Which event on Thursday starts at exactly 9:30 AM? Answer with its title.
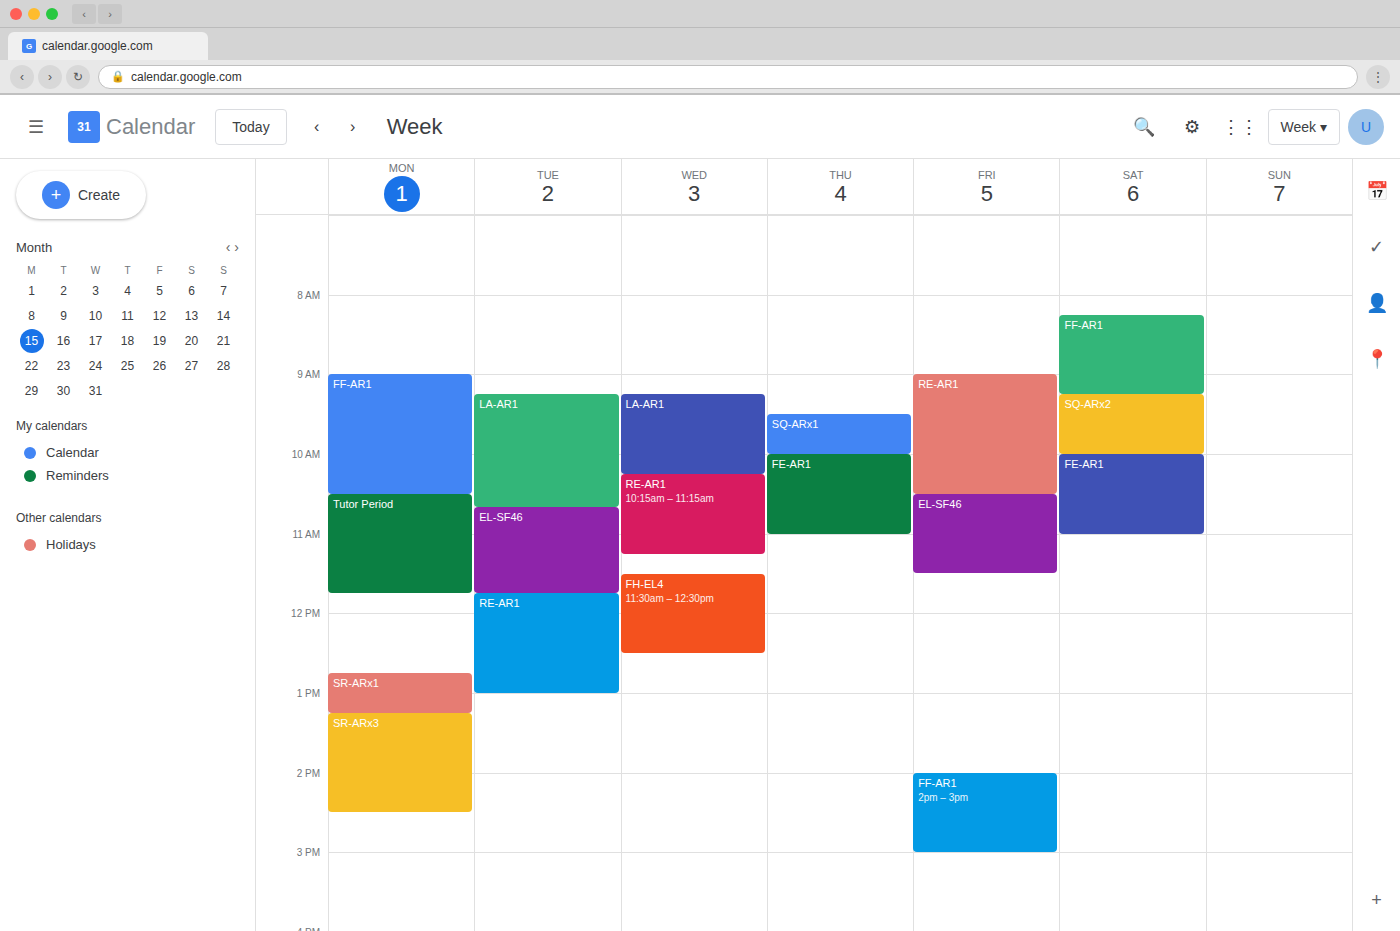
"SQ-ARx1"